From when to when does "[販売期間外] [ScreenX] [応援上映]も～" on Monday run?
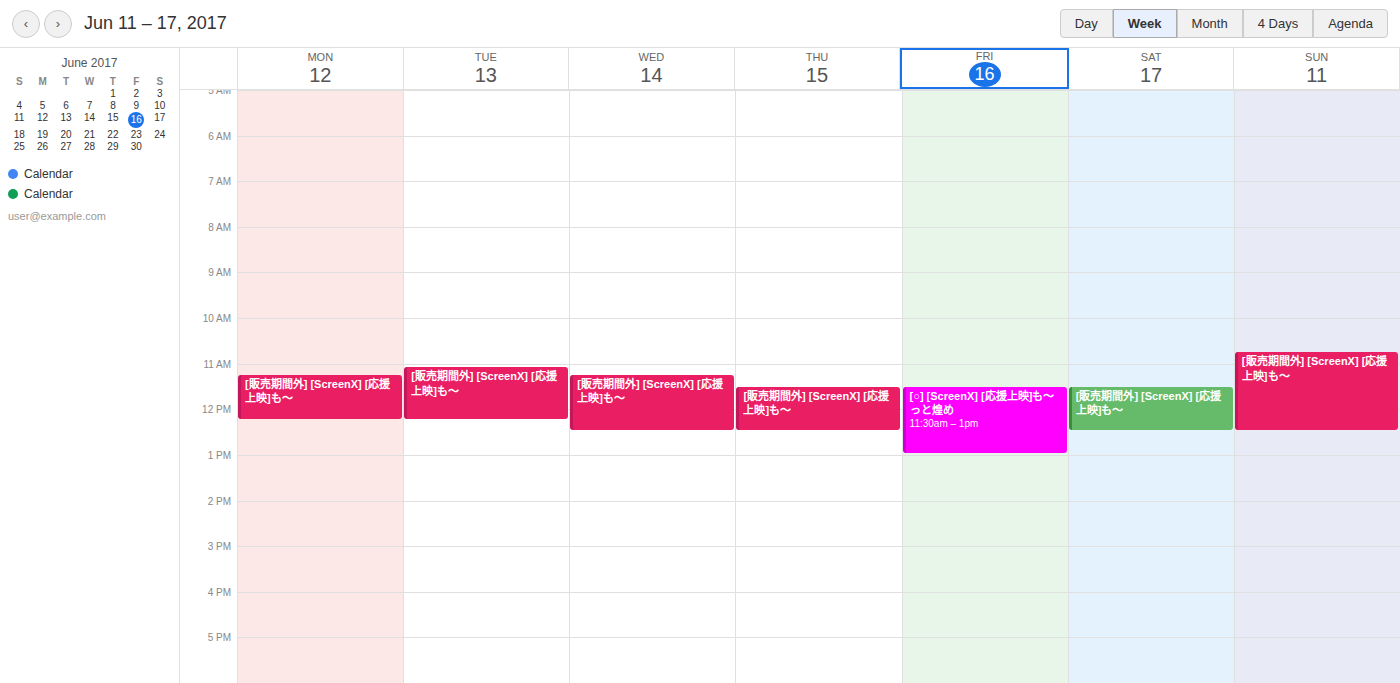
11:15 AM to 12:15 PM